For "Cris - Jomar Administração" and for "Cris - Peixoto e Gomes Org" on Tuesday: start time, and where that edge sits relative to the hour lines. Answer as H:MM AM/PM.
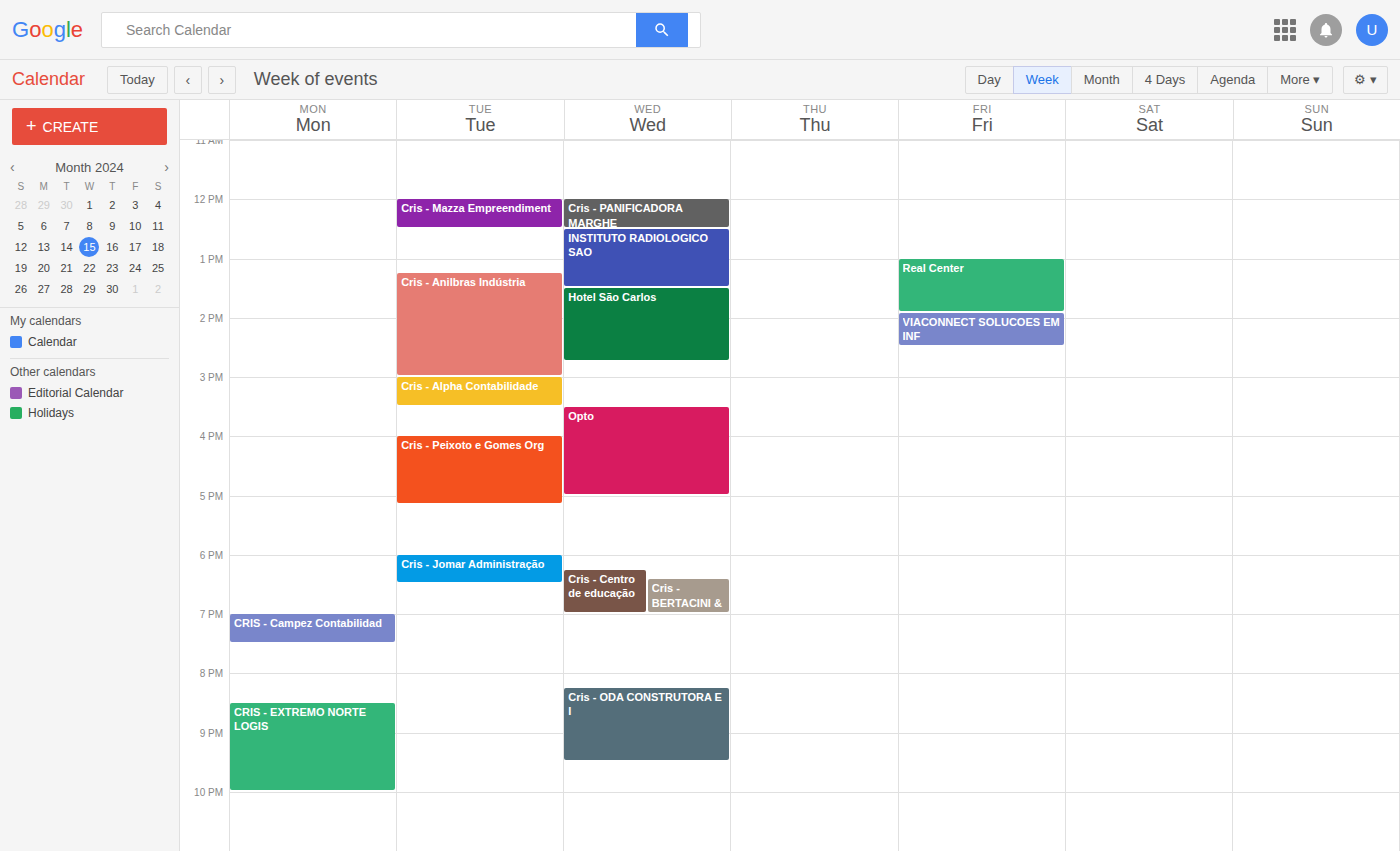
"Cris - Jomar Administração": 6:00 PM, exactly on the 6 PM line. "Cris - Peixoto e Gomes Org": 4:00 PM, exactly on the 4 PM line.